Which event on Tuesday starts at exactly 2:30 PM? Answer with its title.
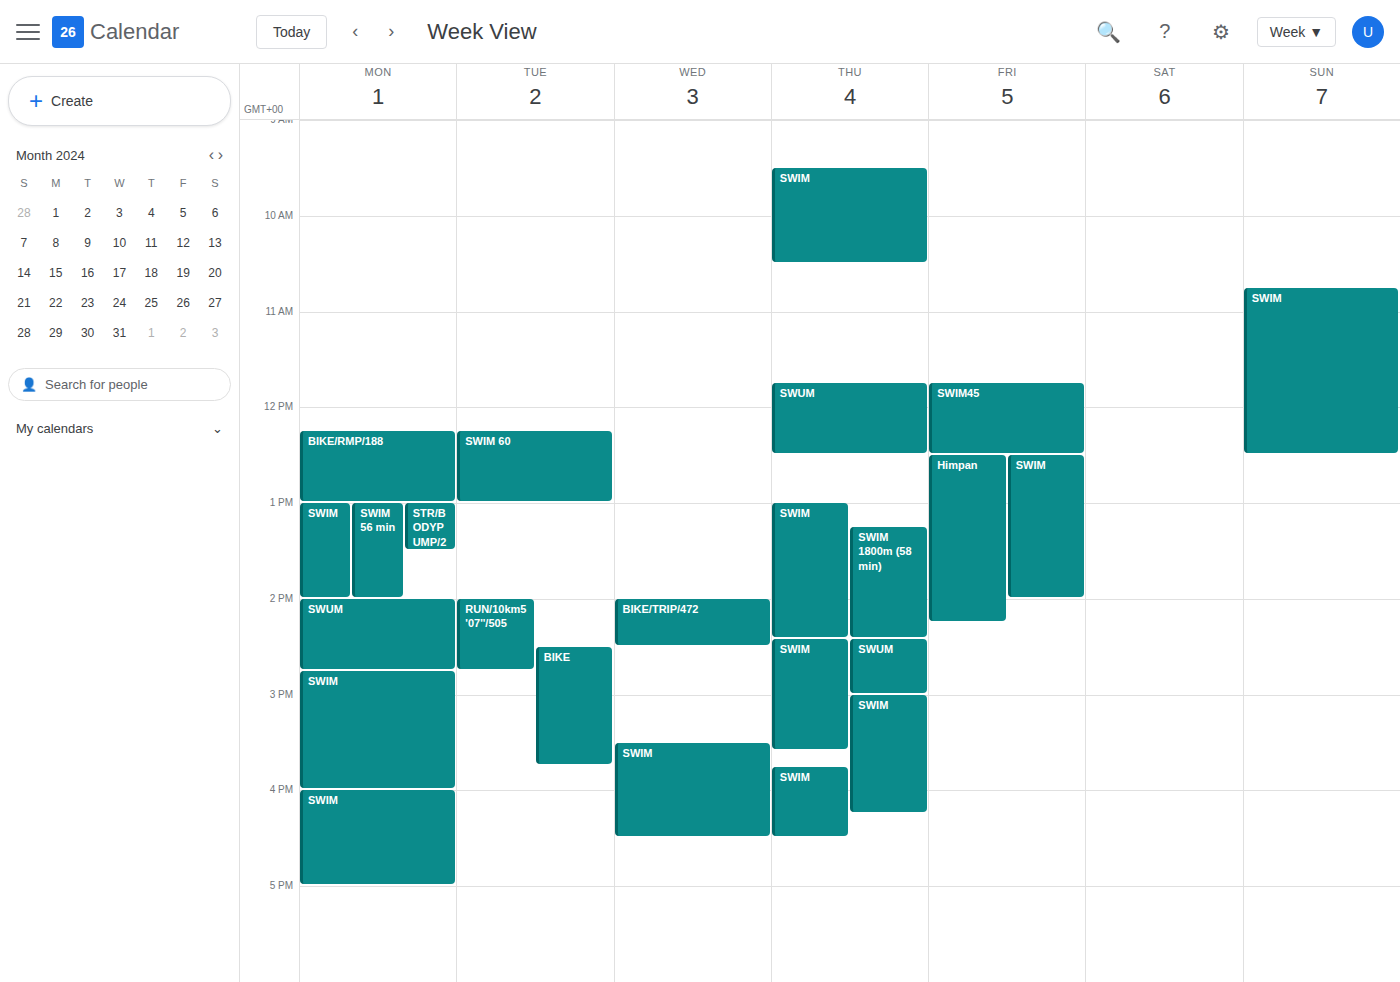
"BIKE"